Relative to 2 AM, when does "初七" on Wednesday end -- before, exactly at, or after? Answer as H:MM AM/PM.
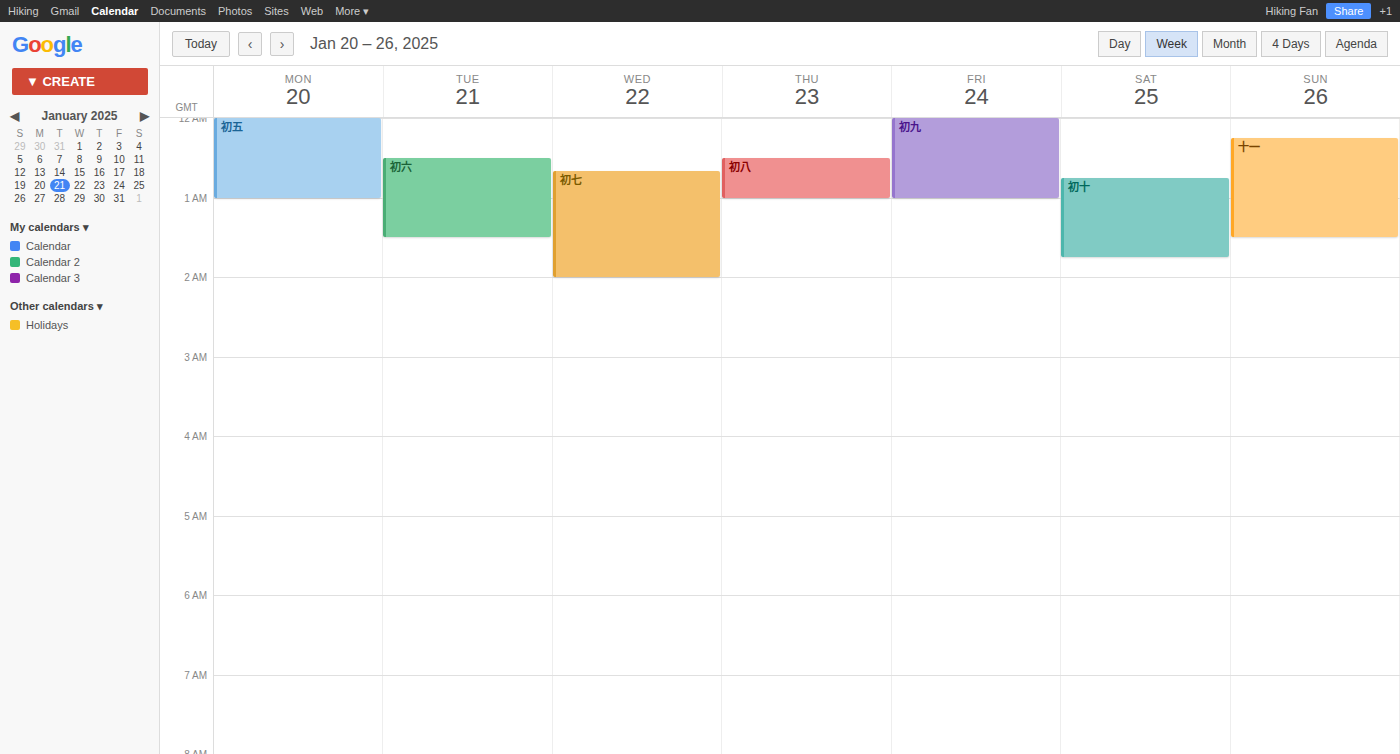
2:00 AM -- exactly at 2 AM, on the 2 AM line.